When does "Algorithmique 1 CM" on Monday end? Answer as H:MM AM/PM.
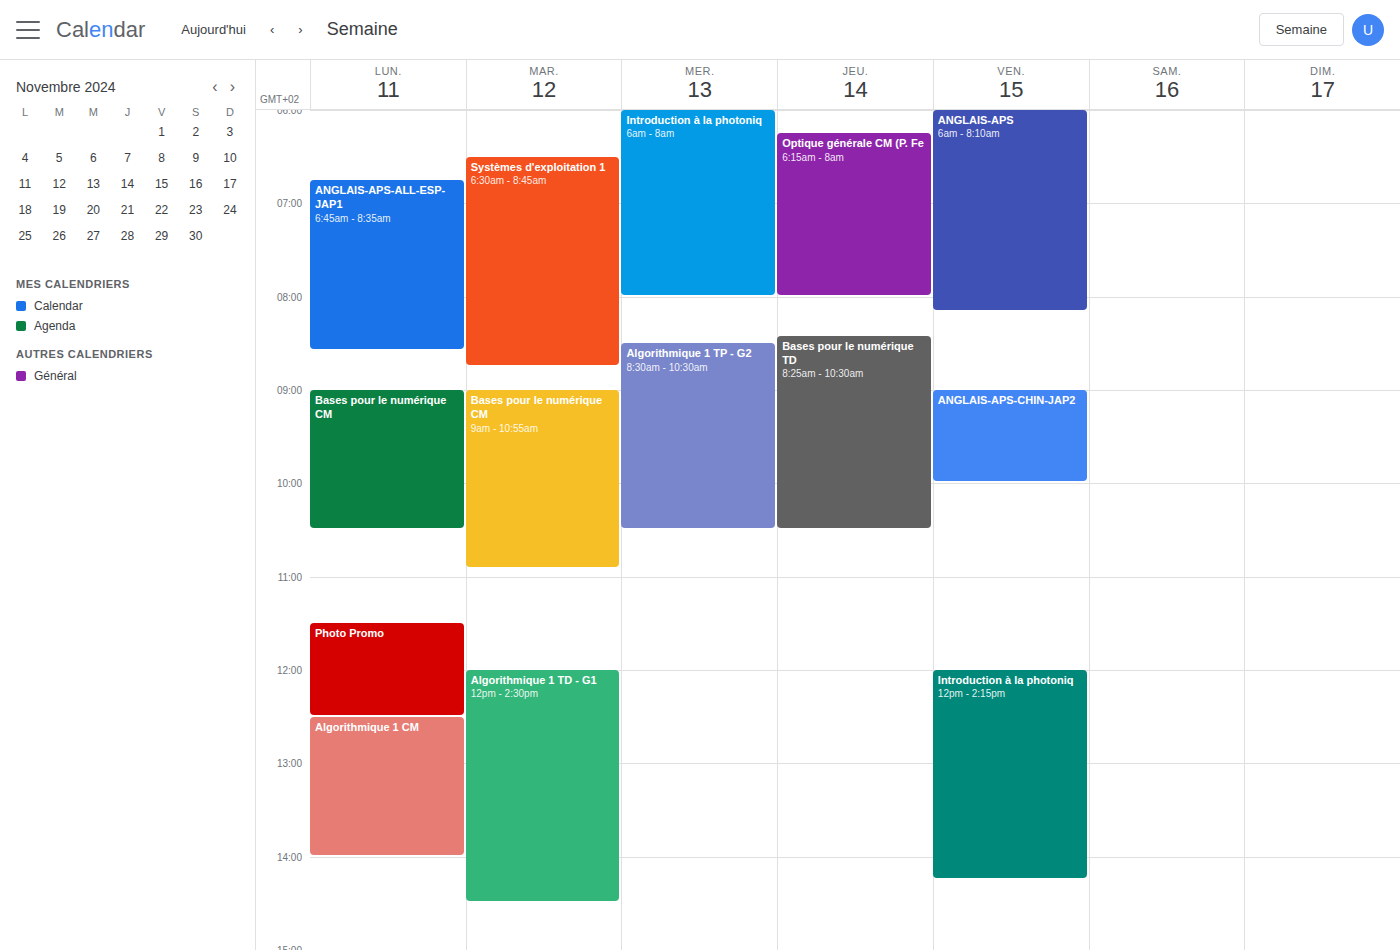
2:00 PM